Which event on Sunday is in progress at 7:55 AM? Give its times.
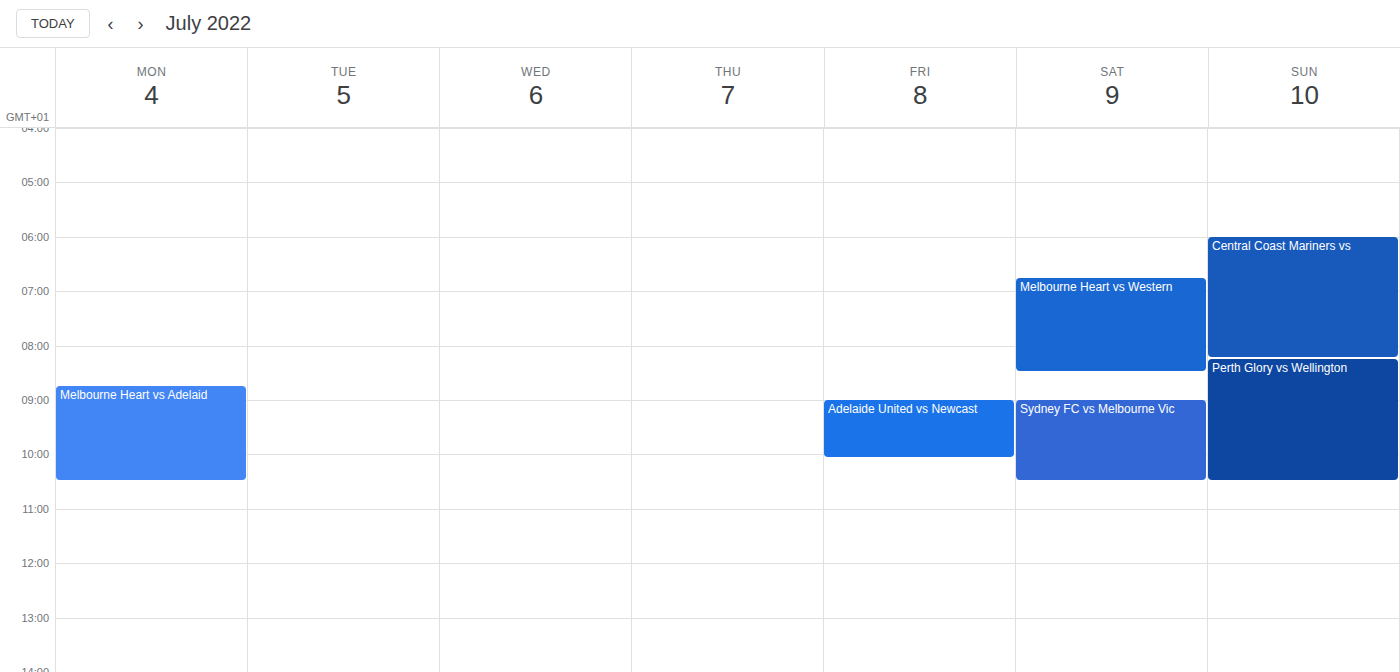
"Central Coast Mariners vs", 6:00 AM to 8:15 AM